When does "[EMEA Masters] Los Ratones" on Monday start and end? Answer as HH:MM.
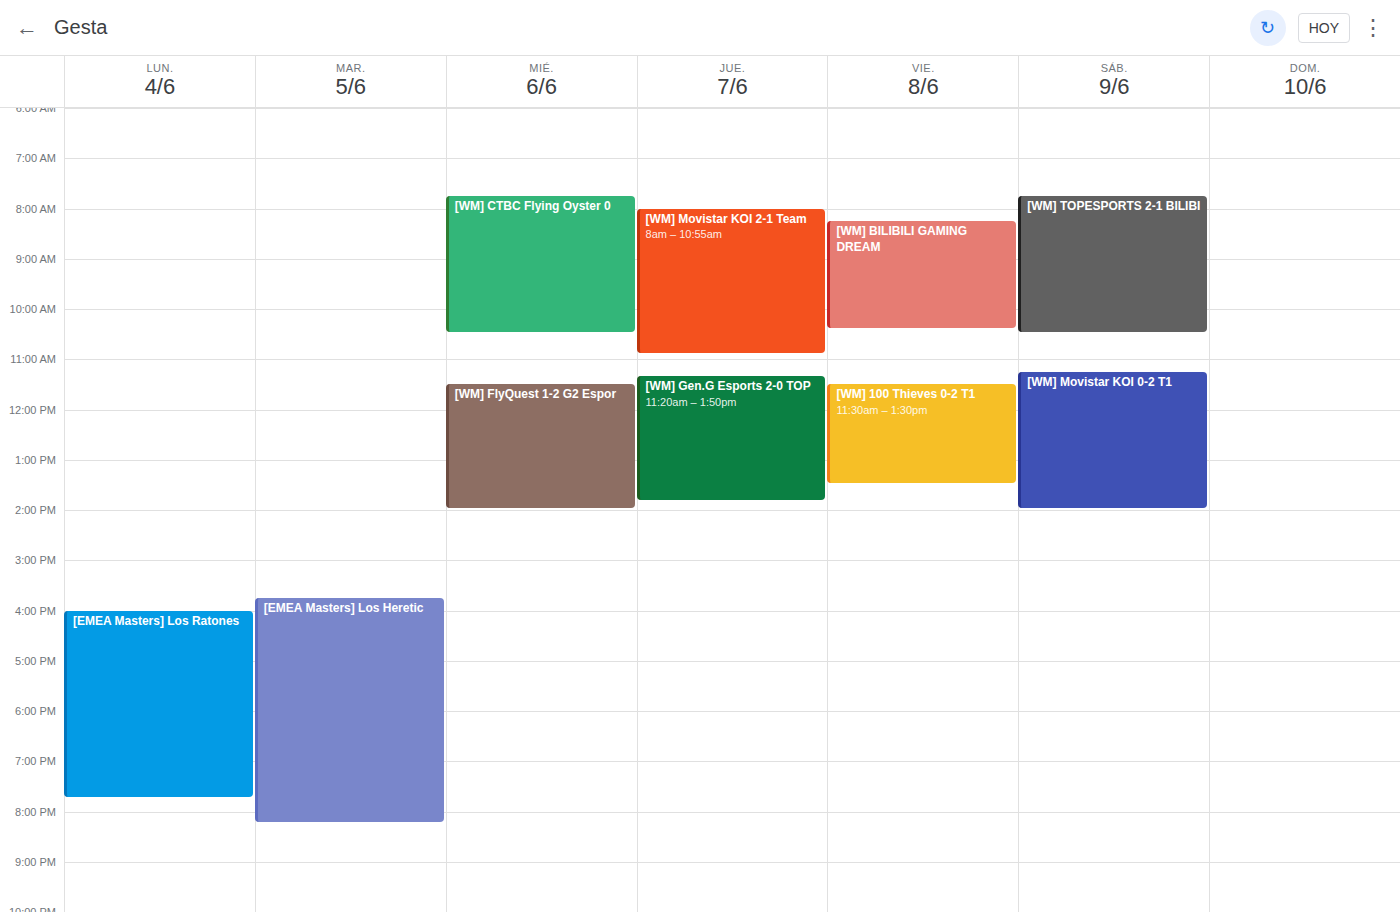
16:00 to 19:45